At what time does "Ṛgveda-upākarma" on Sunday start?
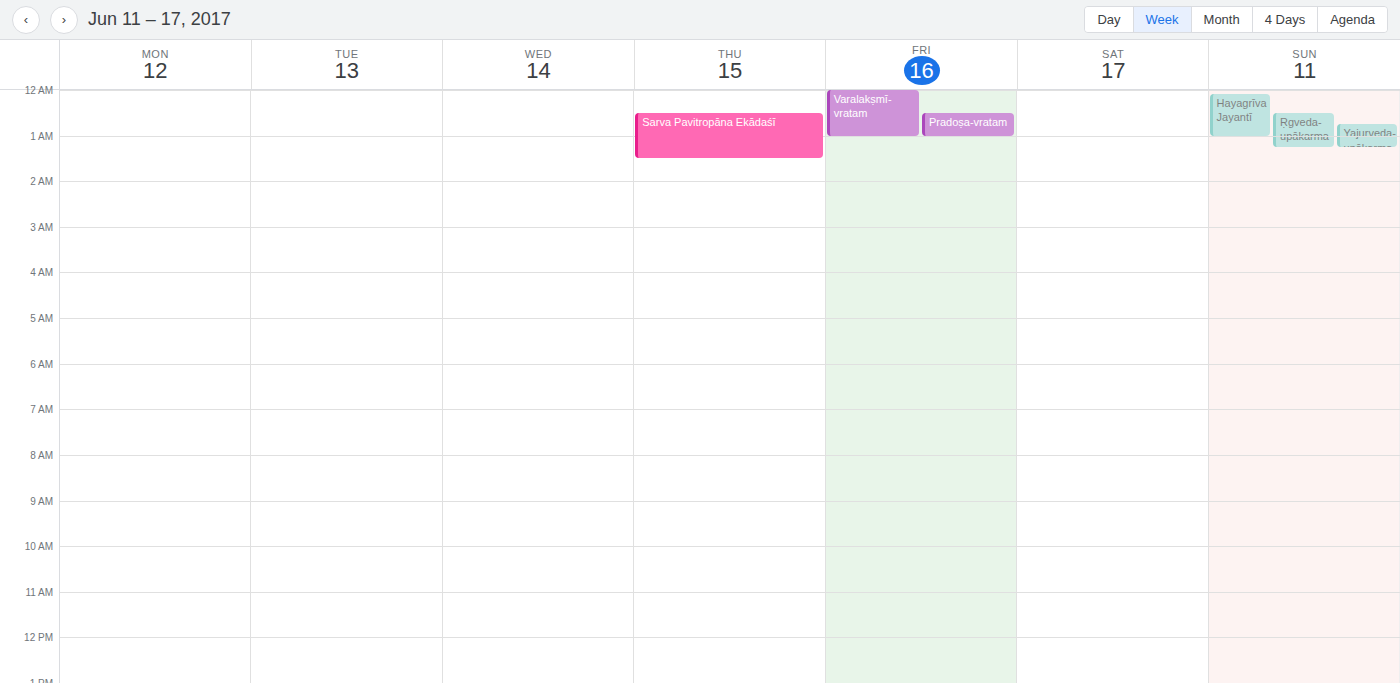
12:30 AM